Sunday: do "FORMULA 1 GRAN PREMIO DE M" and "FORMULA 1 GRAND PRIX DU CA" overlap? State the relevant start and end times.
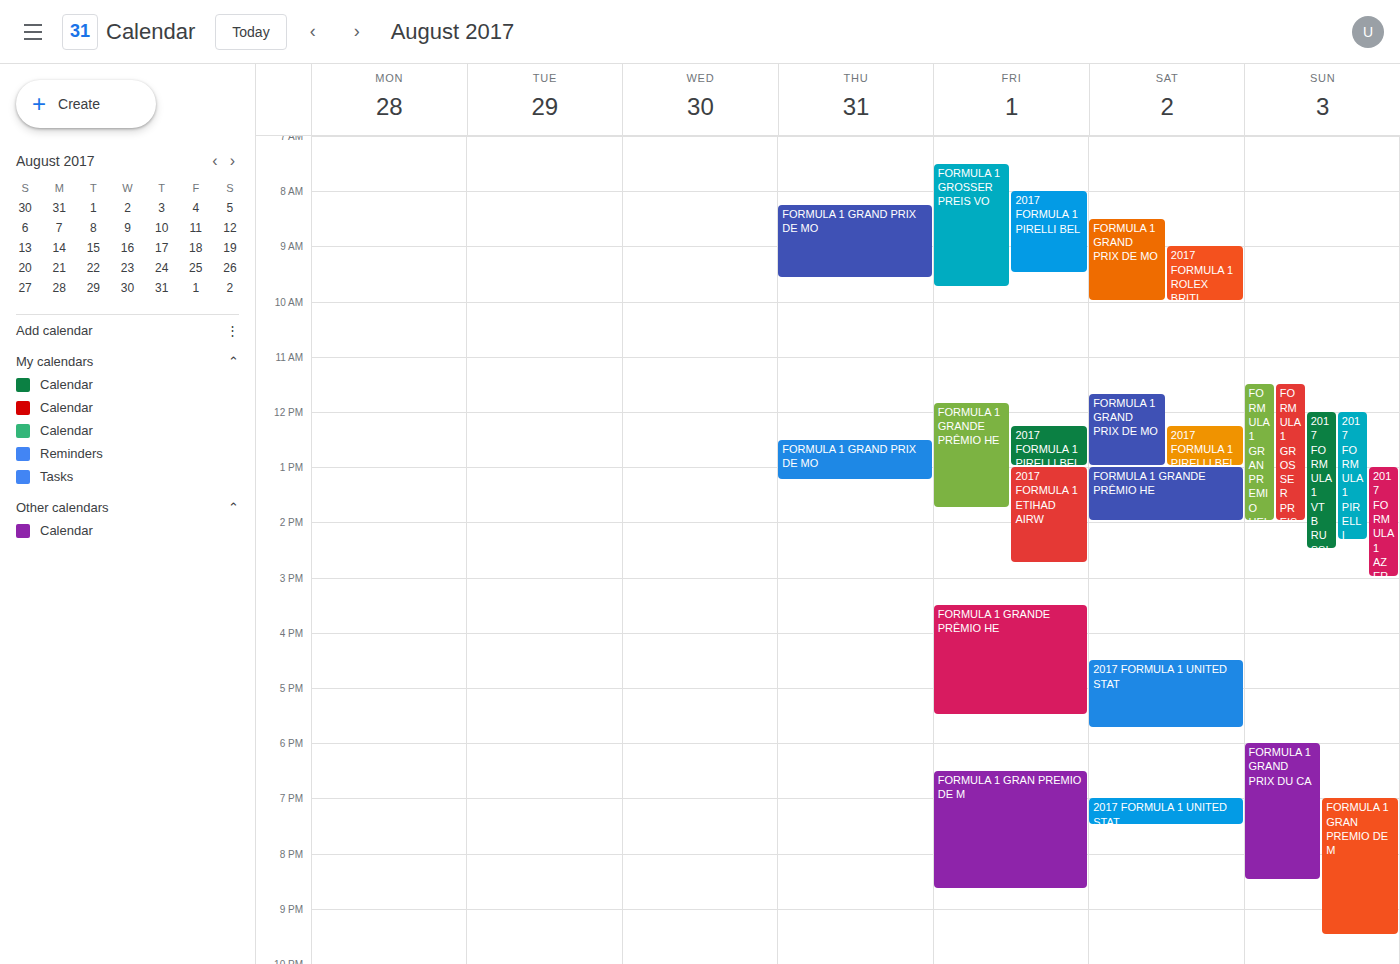
"FORMULA 1 GRAN PREMIO DE M" starts at 7:00 PM, before "FORMULA 1 GRAND PRIX DU CA" ends at 8:30 PM -- they overlap.